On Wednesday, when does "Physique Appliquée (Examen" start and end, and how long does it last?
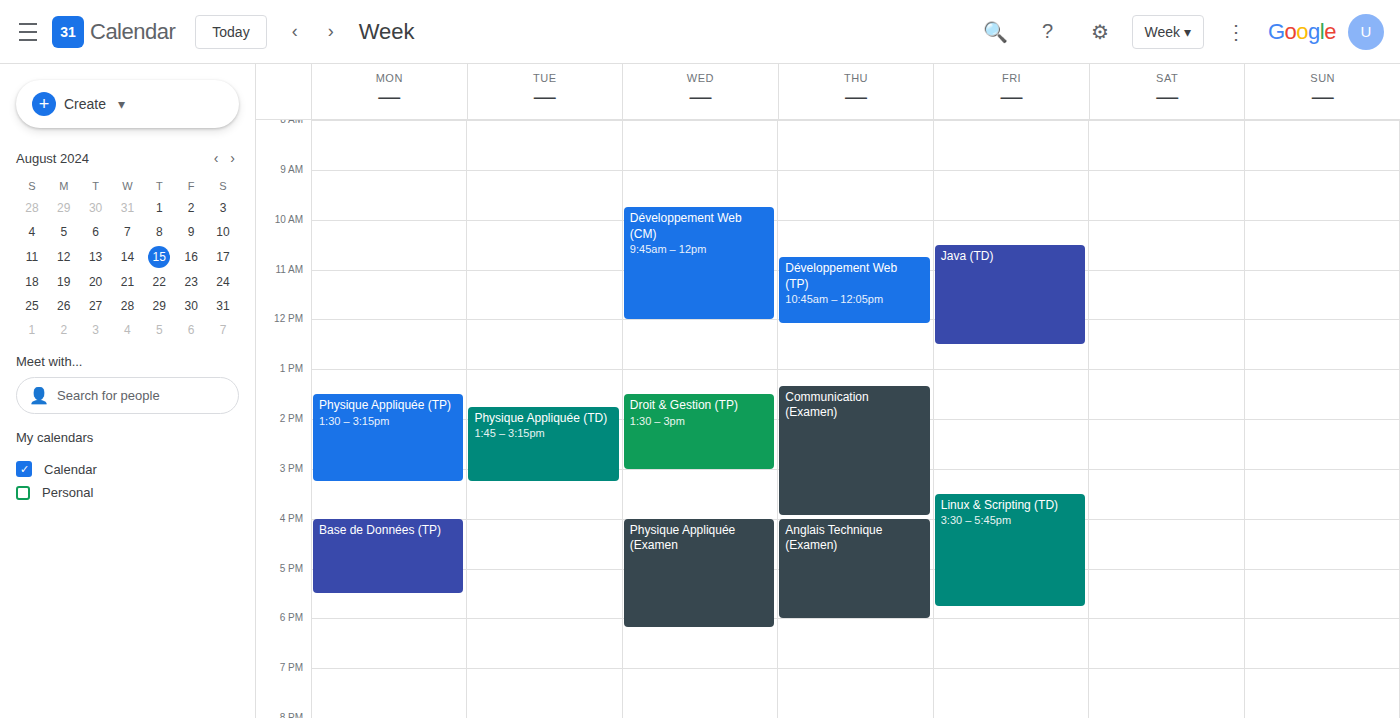
4:00 PM to 6:10 PM, 2 hours 10 minutes